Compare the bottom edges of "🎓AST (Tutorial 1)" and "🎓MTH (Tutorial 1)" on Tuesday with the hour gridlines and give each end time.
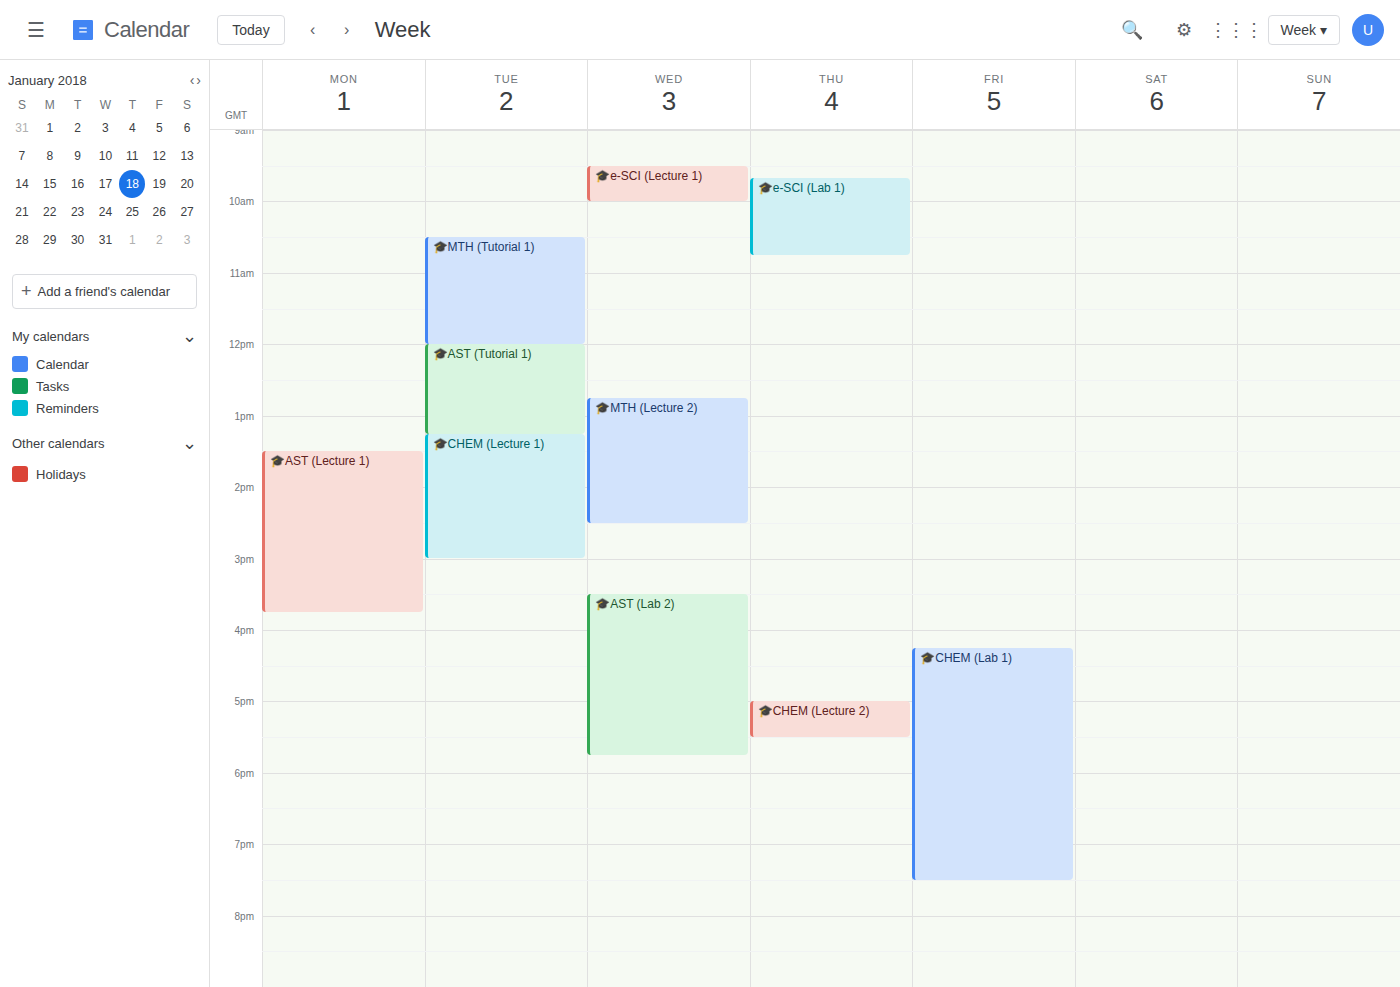
"🎓AST (Tutorial 1)": 13:15, neither: a quarter of the way from the 13:00 line to the 14:00 line. "🎓MTH (Tutorial 1)": 12:00, exactly on the 12:00 line.